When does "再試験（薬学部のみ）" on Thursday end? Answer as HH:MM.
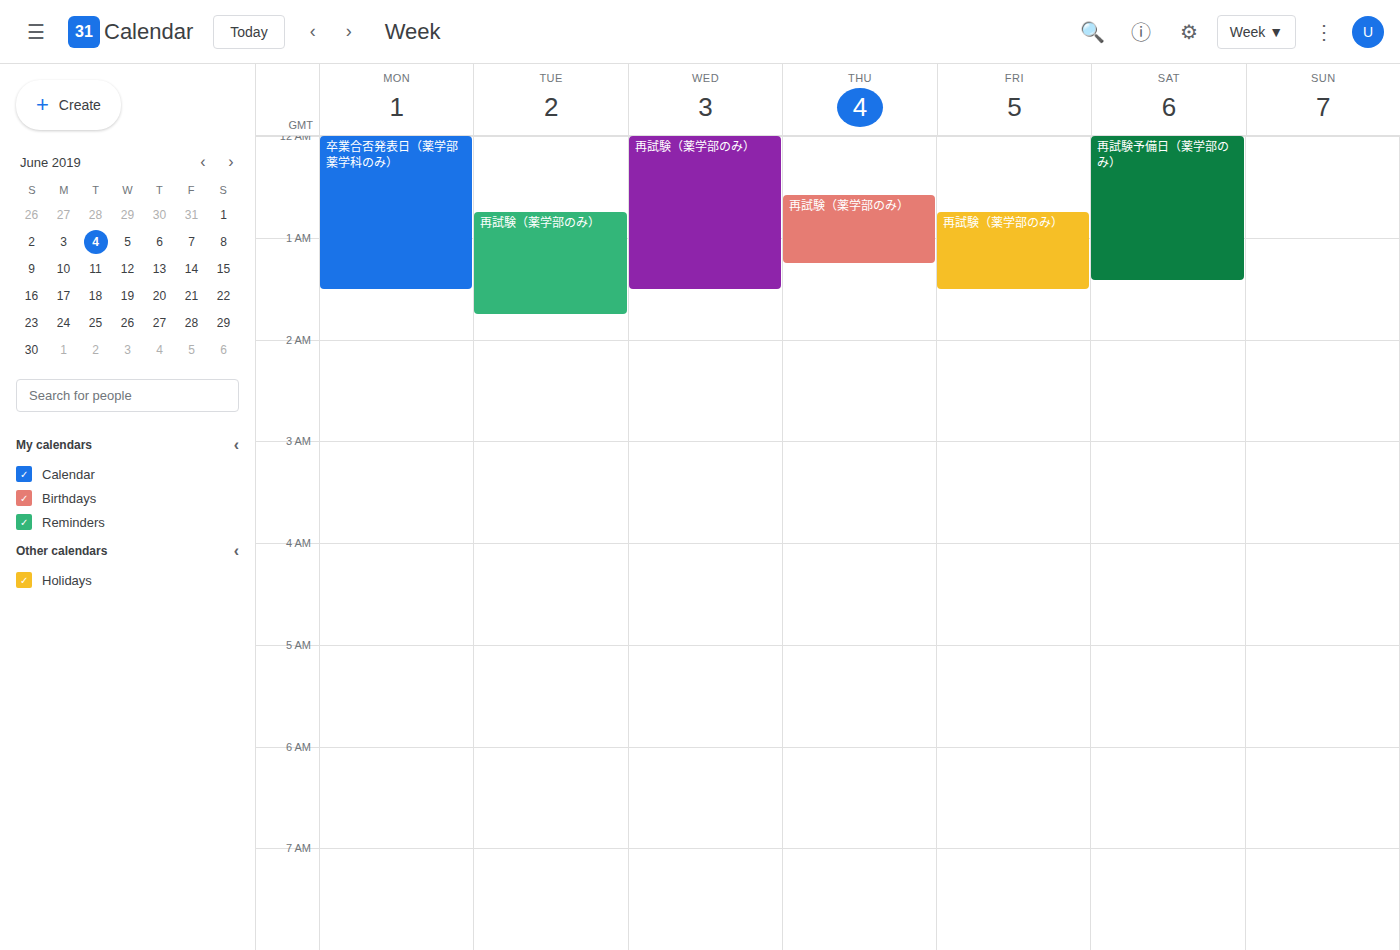
01:15